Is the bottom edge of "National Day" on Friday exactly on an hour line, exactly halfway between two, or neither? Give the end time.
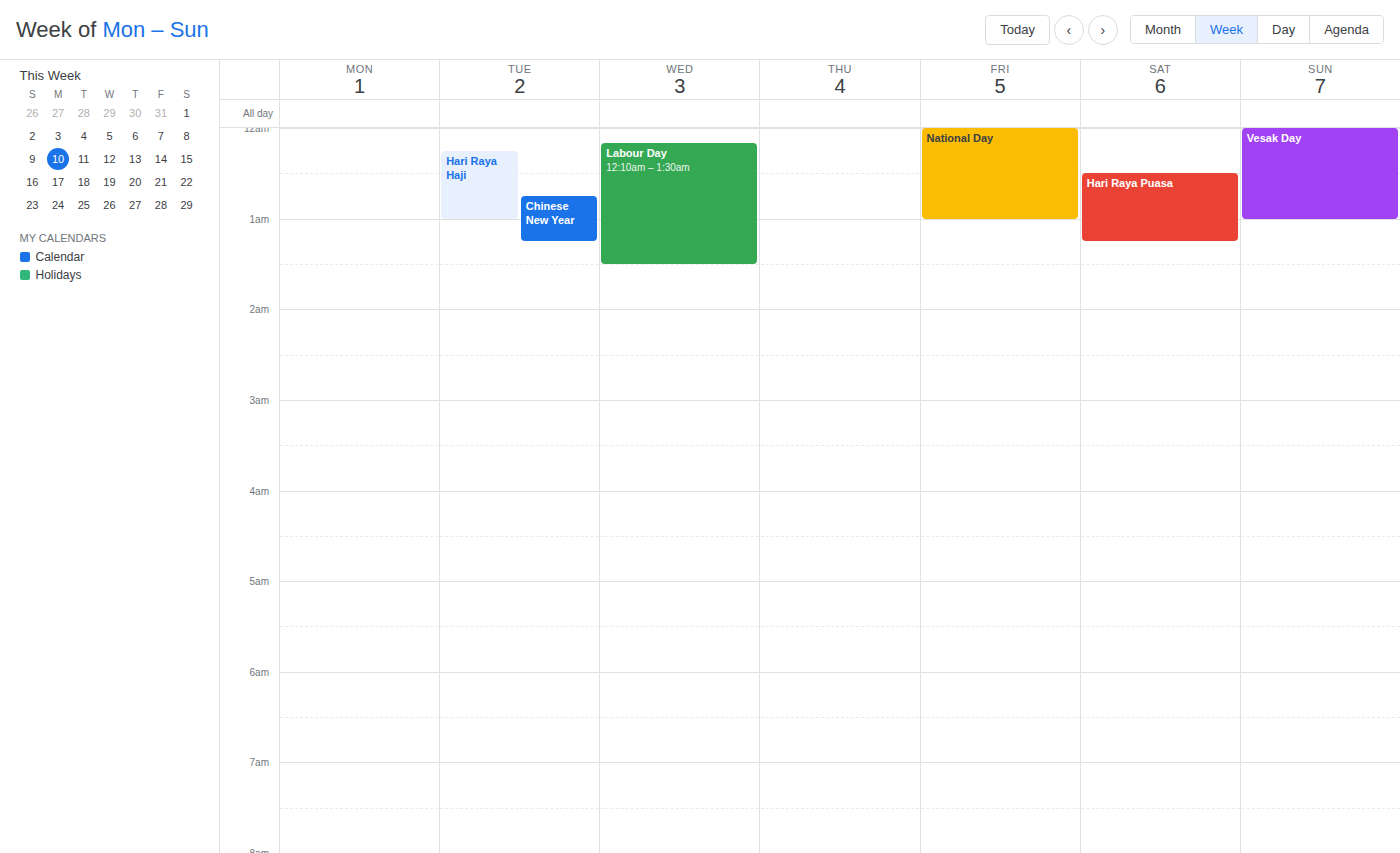
01:00 -- exactly on the 01:00 line.